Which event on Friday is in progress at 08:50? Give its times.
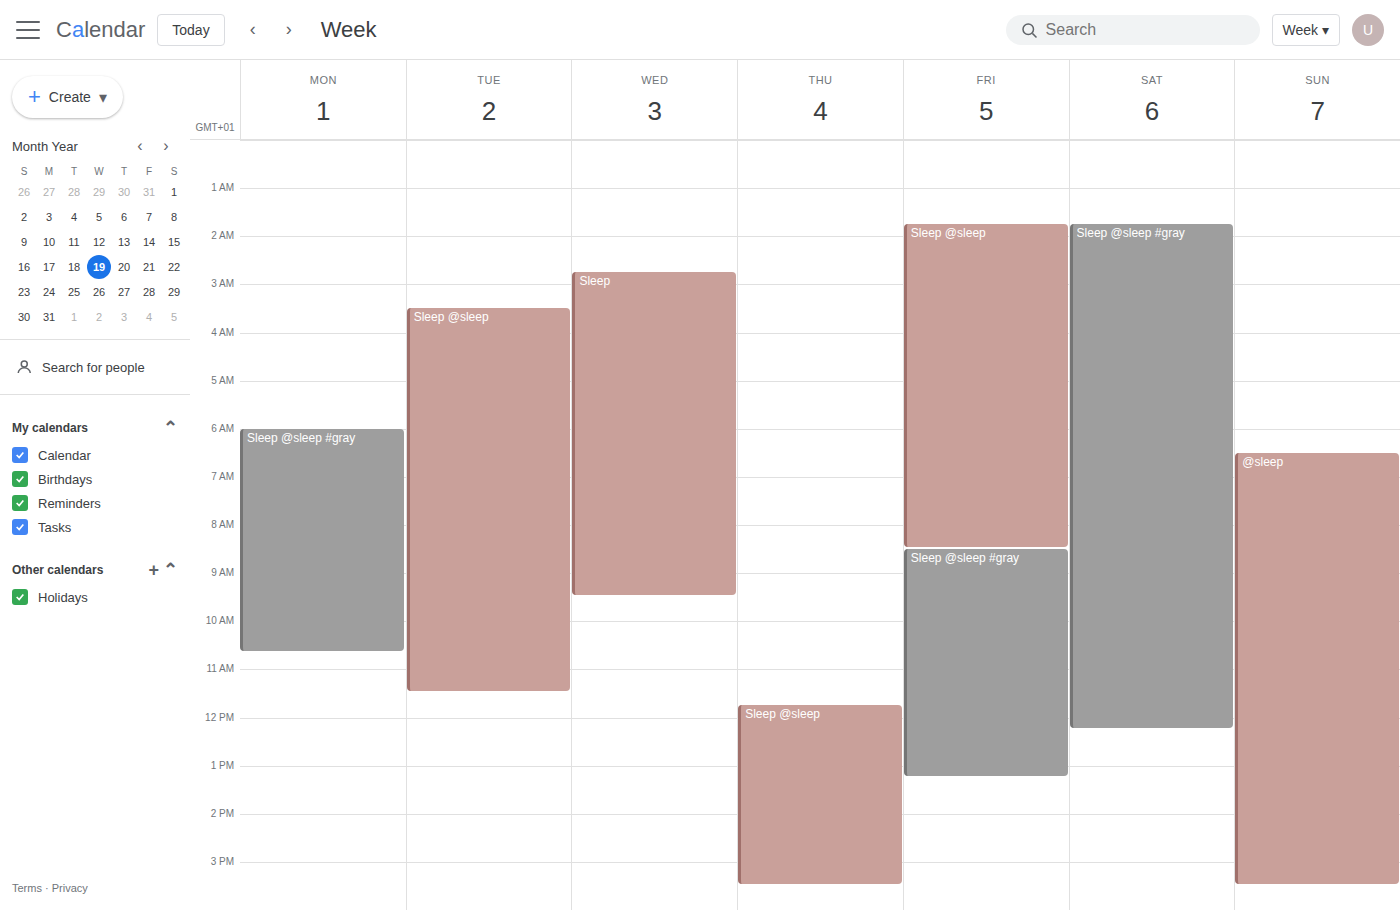
"Sleep @sleep #gray", 08:30 to 13:15